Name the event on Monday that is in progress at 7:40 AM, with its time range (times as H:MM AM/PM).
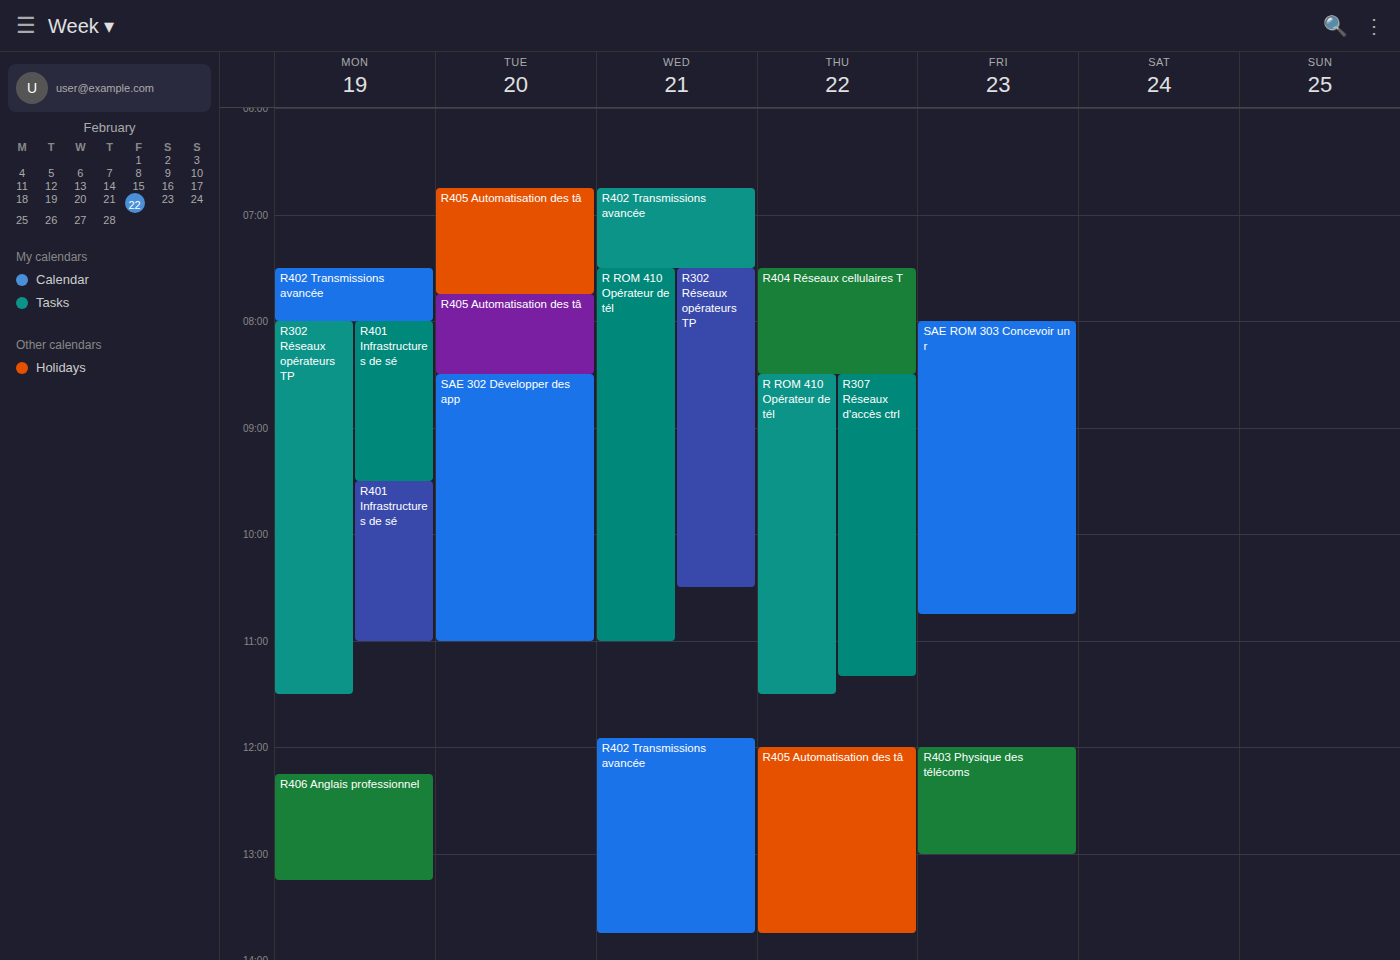
"R402 Transmissions avancée", 7:30 AM to 8:00 AM